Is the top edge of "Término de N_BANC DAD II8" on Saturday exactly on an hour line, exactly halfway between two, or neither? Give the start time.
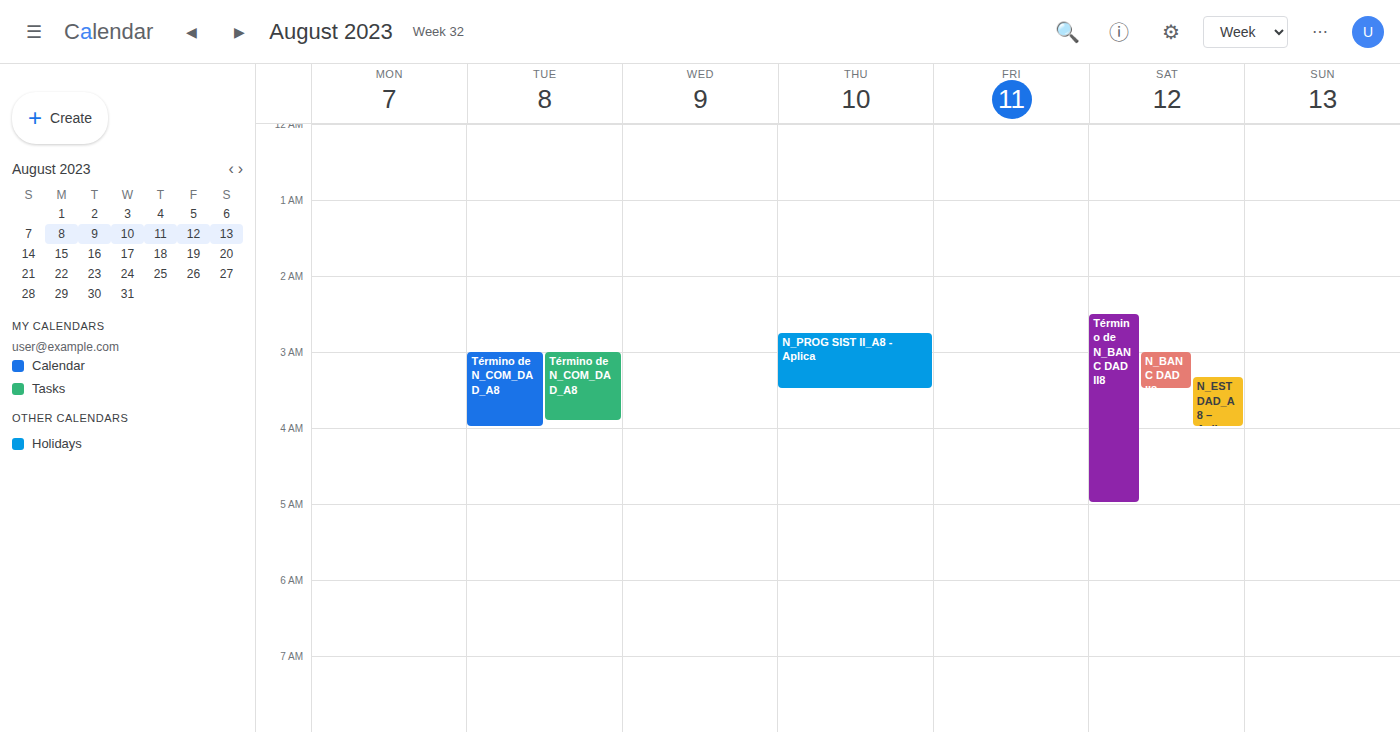
2:30 AM -- halfway between the 2 AM and 3 AM lines.